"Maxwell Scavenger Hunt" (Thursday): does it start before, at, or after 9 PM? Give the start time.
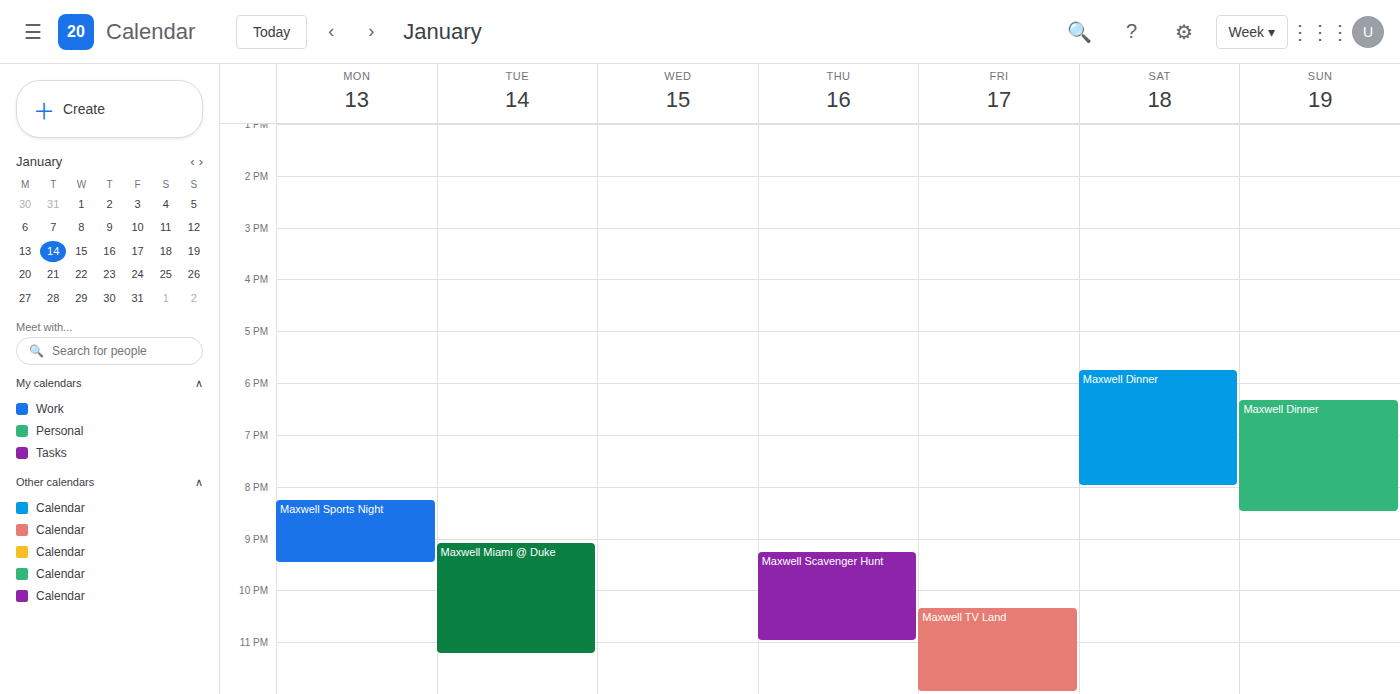
9:15 PM -- after 9 PM, 15 minutes below the 9 PM line.